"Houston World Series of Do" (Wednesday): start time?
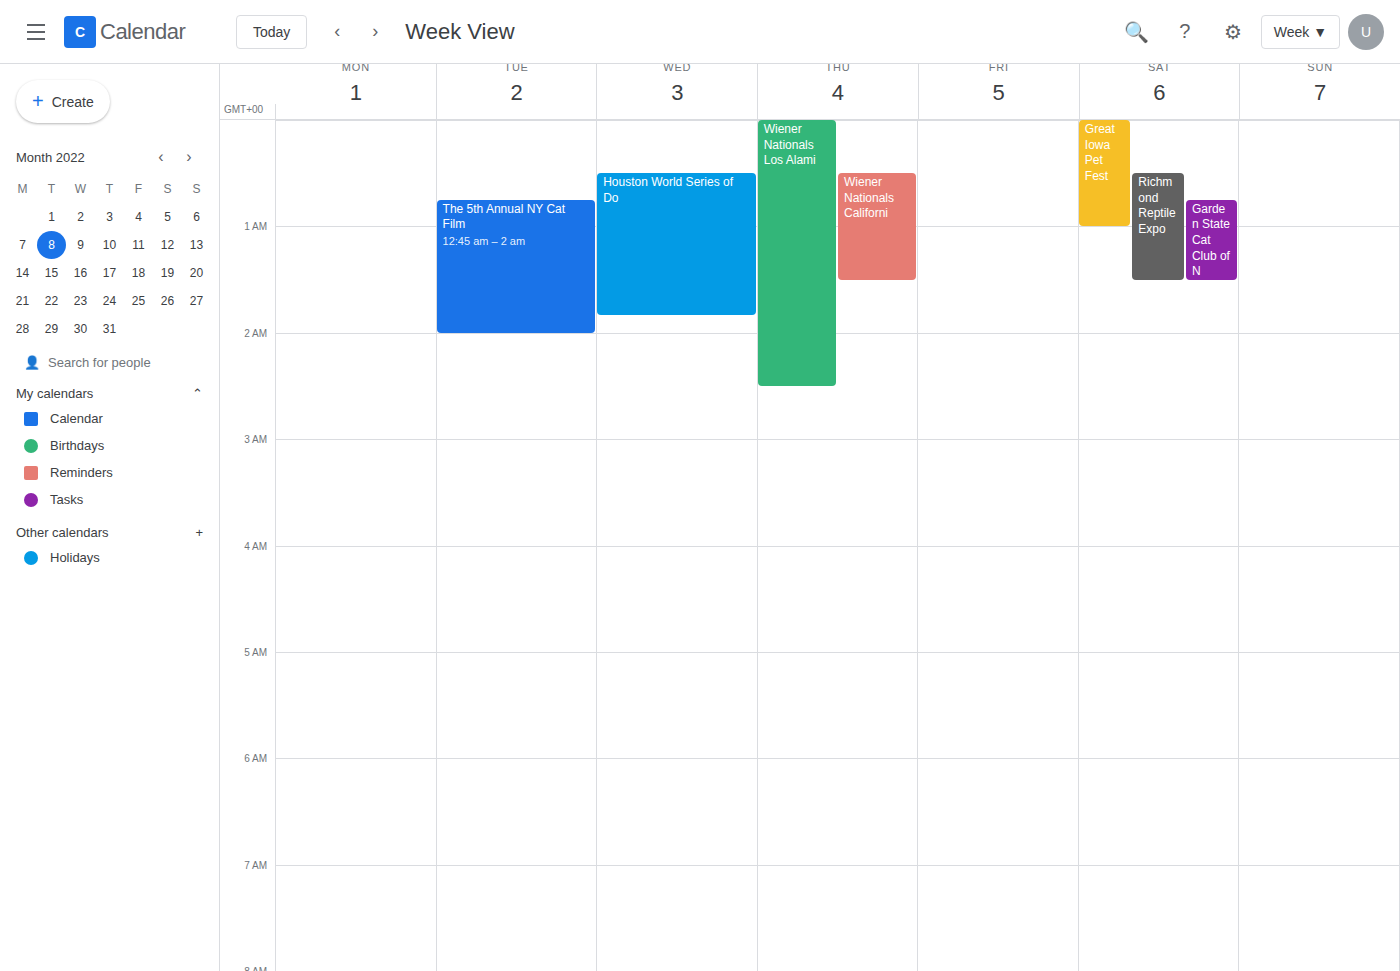
12:30 AM